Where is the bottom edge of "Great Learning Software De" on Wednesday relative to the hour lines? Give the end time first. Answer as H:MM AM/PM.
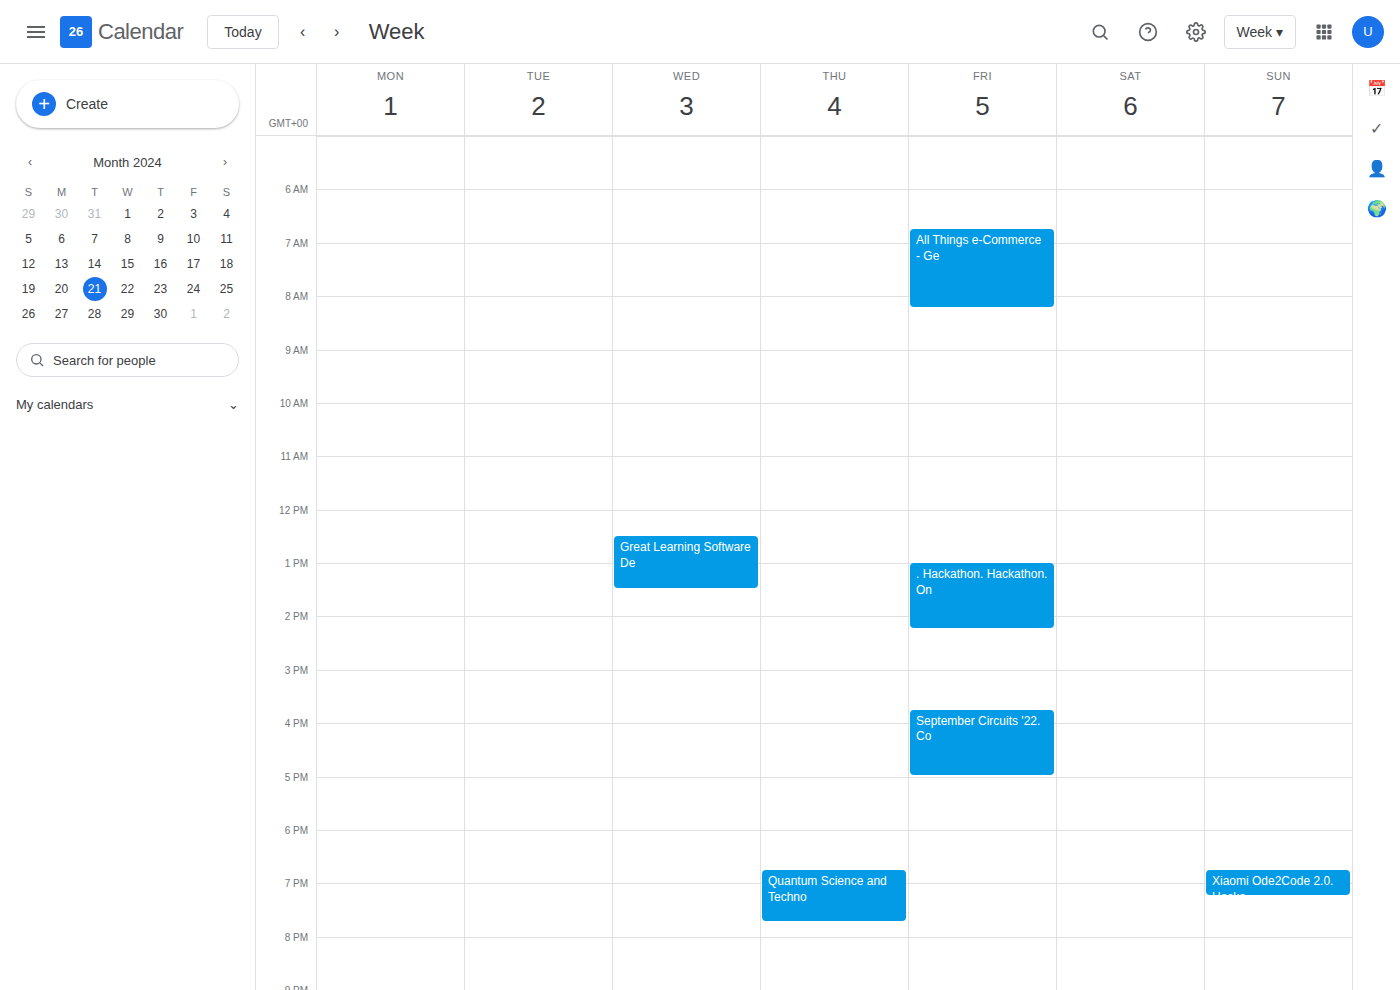
1:30 PM -- halfway between the 1 PM and 2 PM lines.